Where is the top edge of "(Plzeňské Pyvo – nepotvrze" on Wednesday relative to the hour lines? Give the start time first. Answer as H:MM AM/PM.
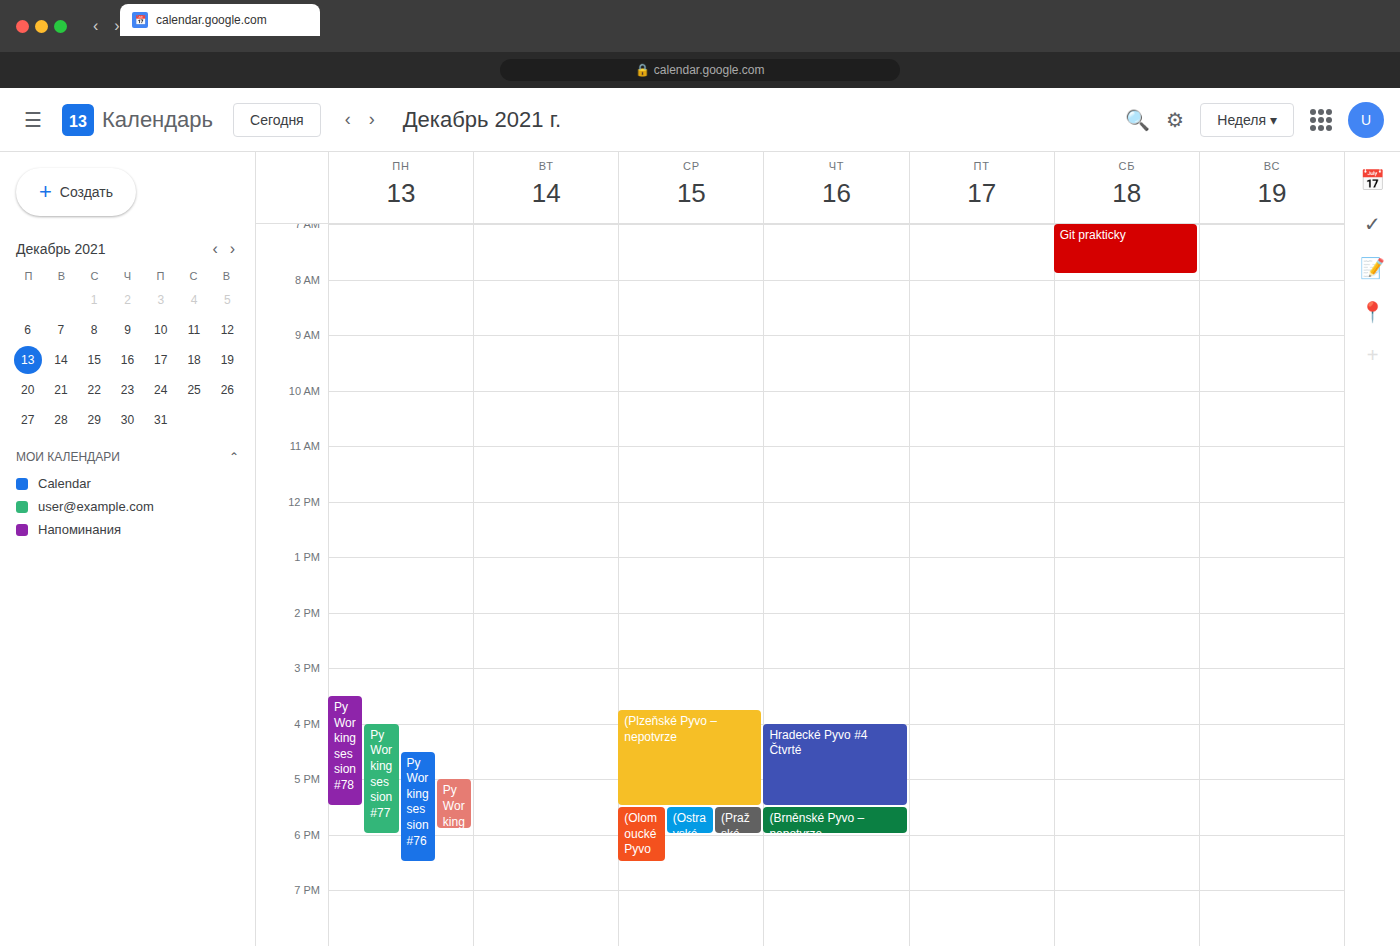
3:45 PM -- neither: three quarters of the way from the 3 PM line to the 4 PM line.